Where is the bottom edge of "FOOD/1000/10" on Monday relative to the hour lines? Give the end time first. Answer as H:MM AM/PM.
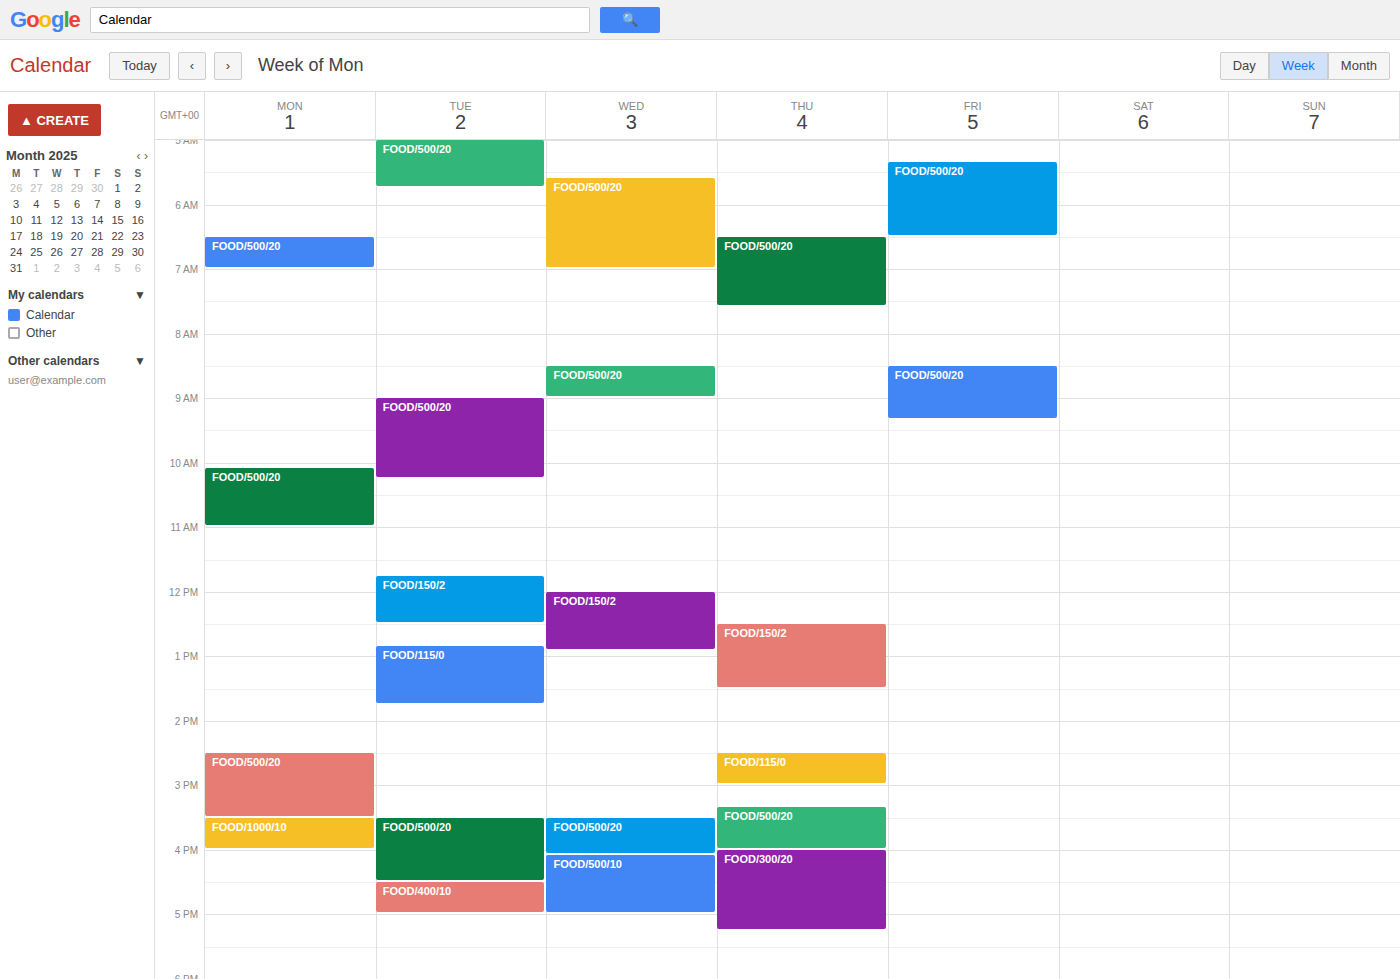
4:00 PM -- exactly on the 4 PM line.